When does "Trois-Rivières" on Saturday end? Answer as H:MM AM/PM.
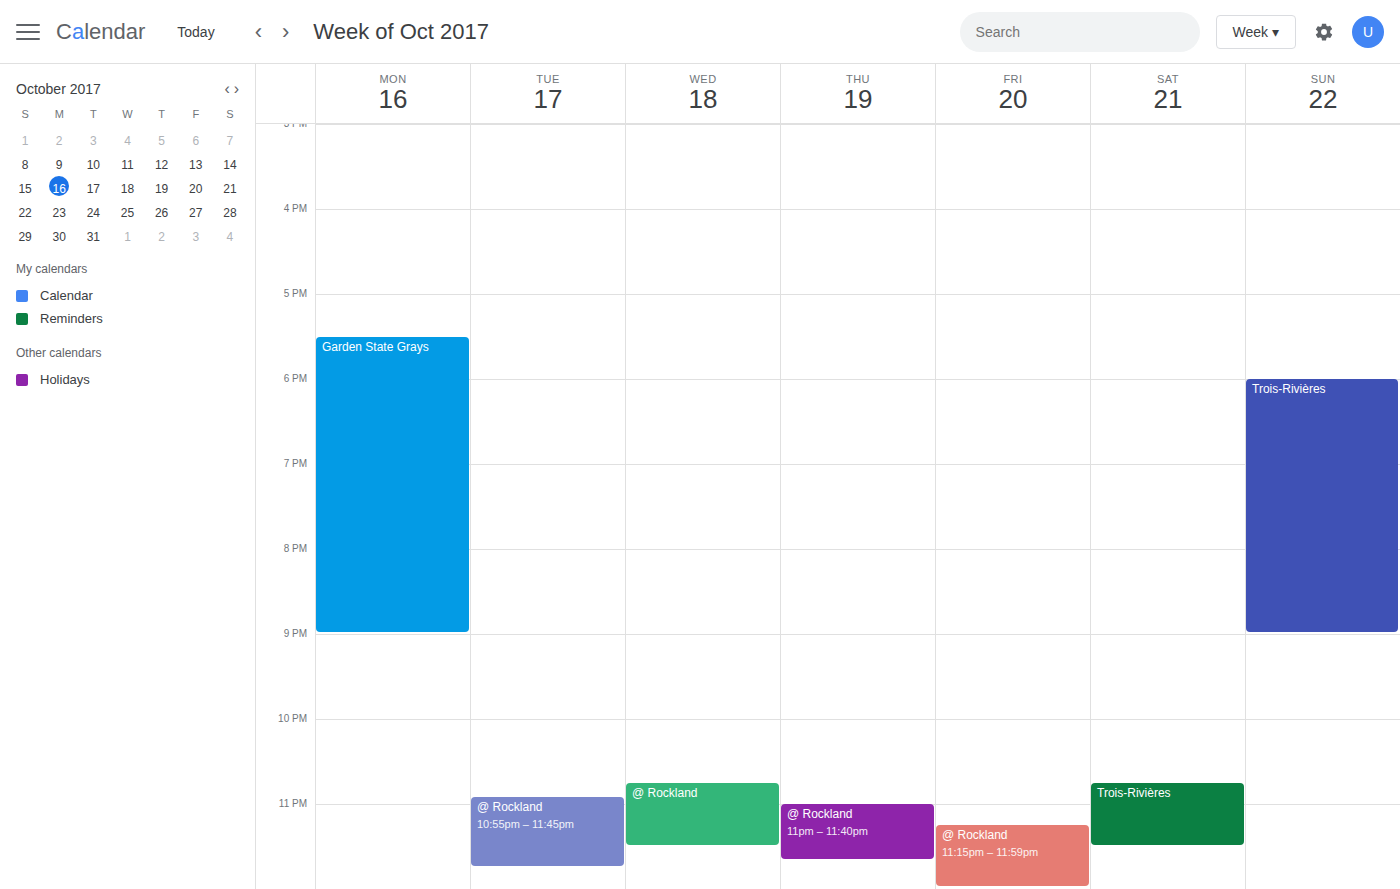
11:30 PM